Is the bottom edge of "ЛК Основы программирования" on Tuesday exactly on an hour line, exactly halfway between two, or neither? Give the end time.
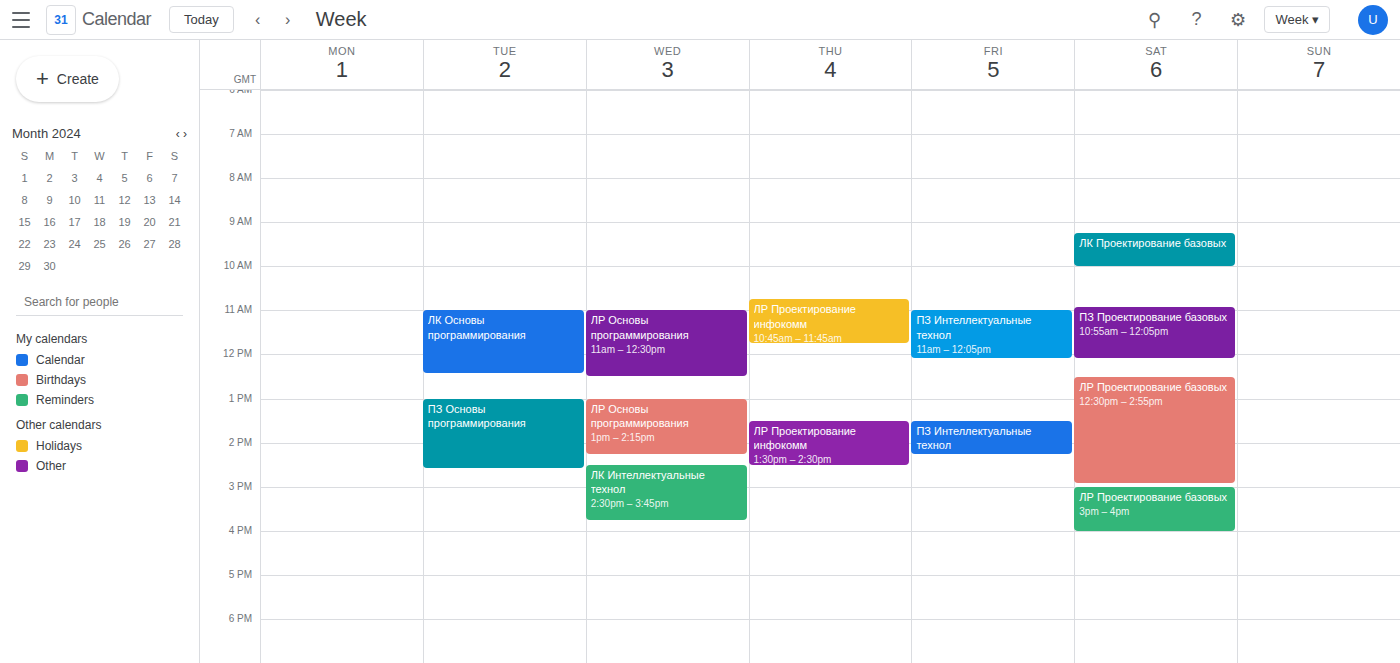
12:25 PM -- neither: 25 minutes below the 12 PM line and 35 minutes above the 1 PM line.